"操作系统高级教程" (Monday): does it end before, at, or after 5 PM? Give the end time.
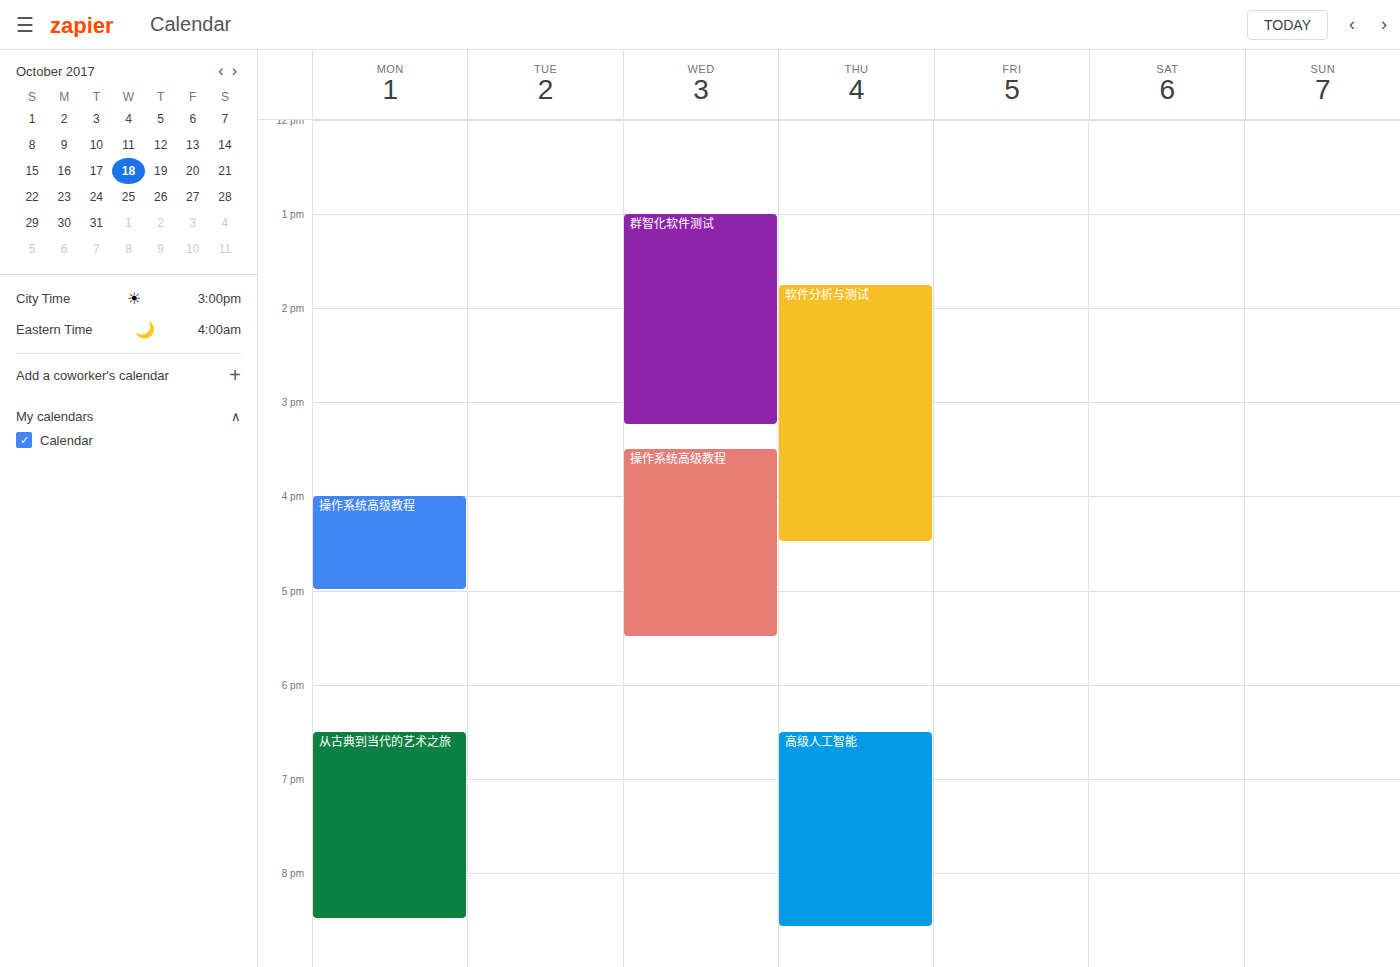
5:00 PM -- exactly at 5 PM, on the 5 PM line.